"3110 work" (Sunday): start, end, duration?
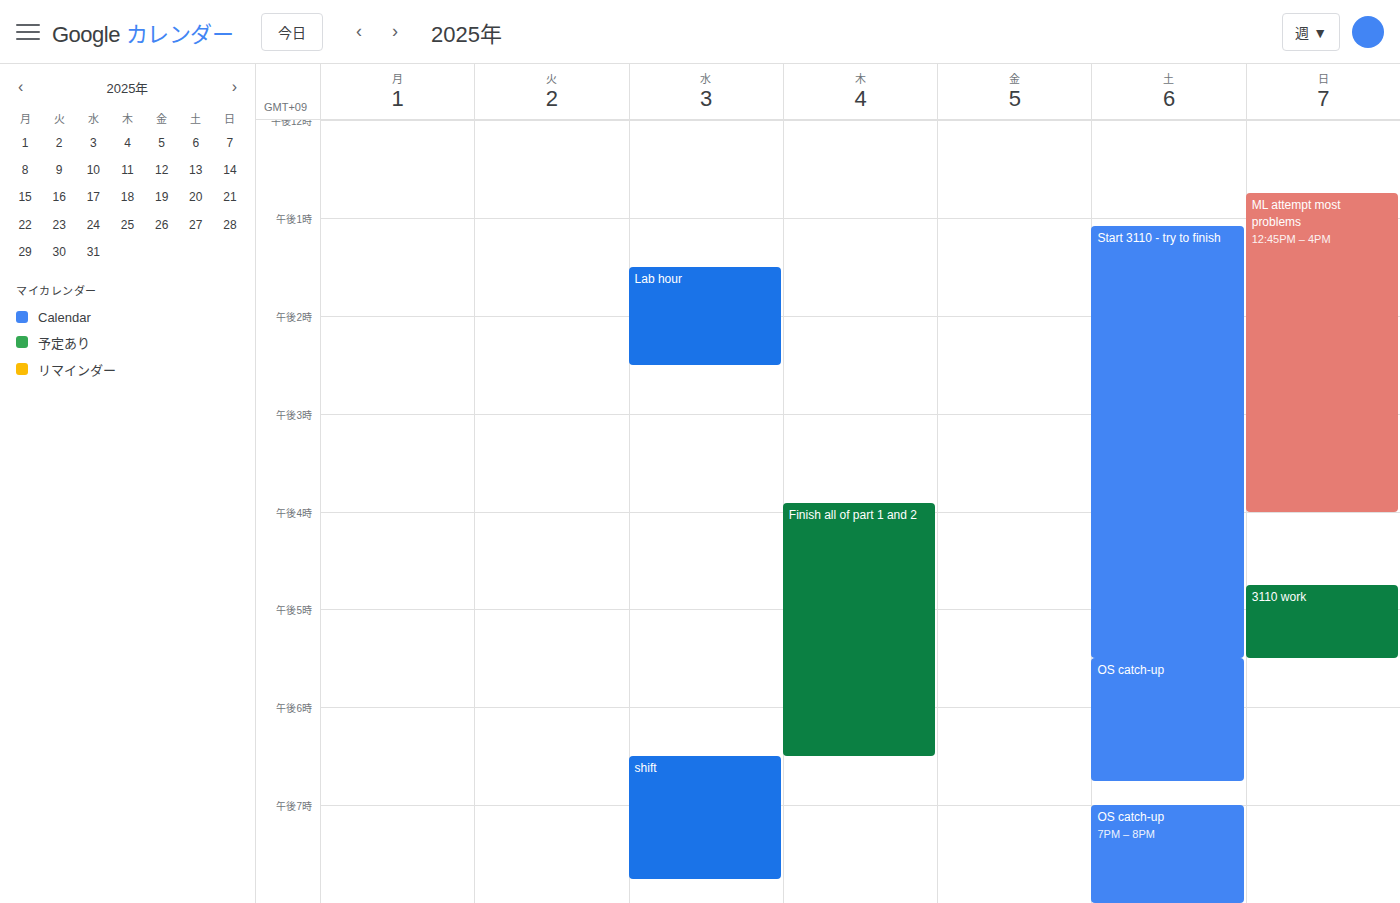
4:45 PM to 5:30 PM, 45 minutes